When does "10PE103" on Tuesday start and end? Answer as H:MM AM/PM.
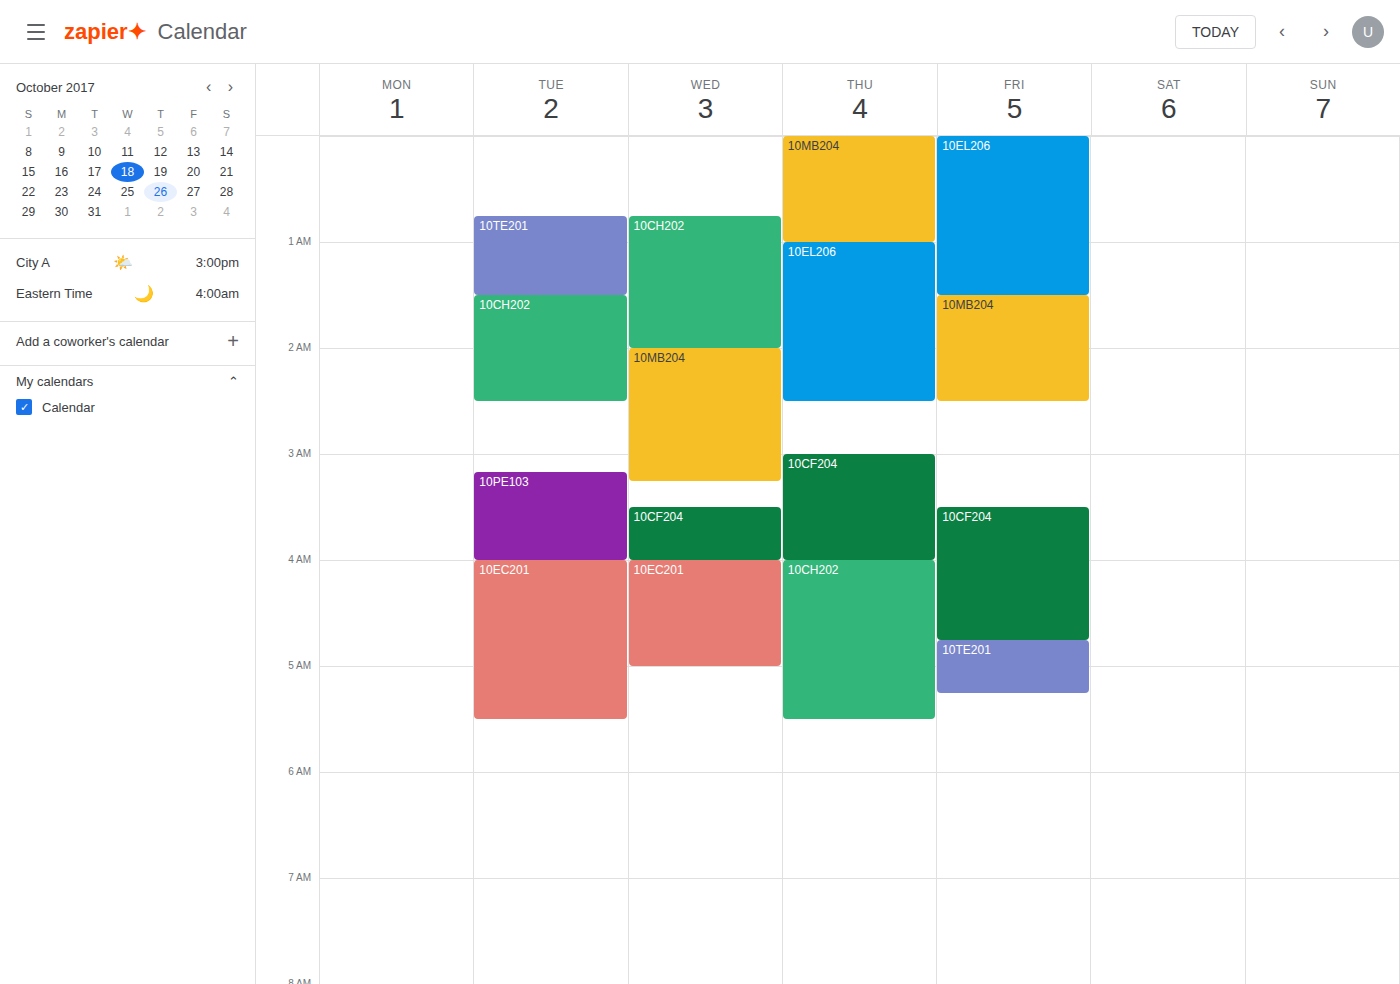
3:10 AM to 4:00 AM